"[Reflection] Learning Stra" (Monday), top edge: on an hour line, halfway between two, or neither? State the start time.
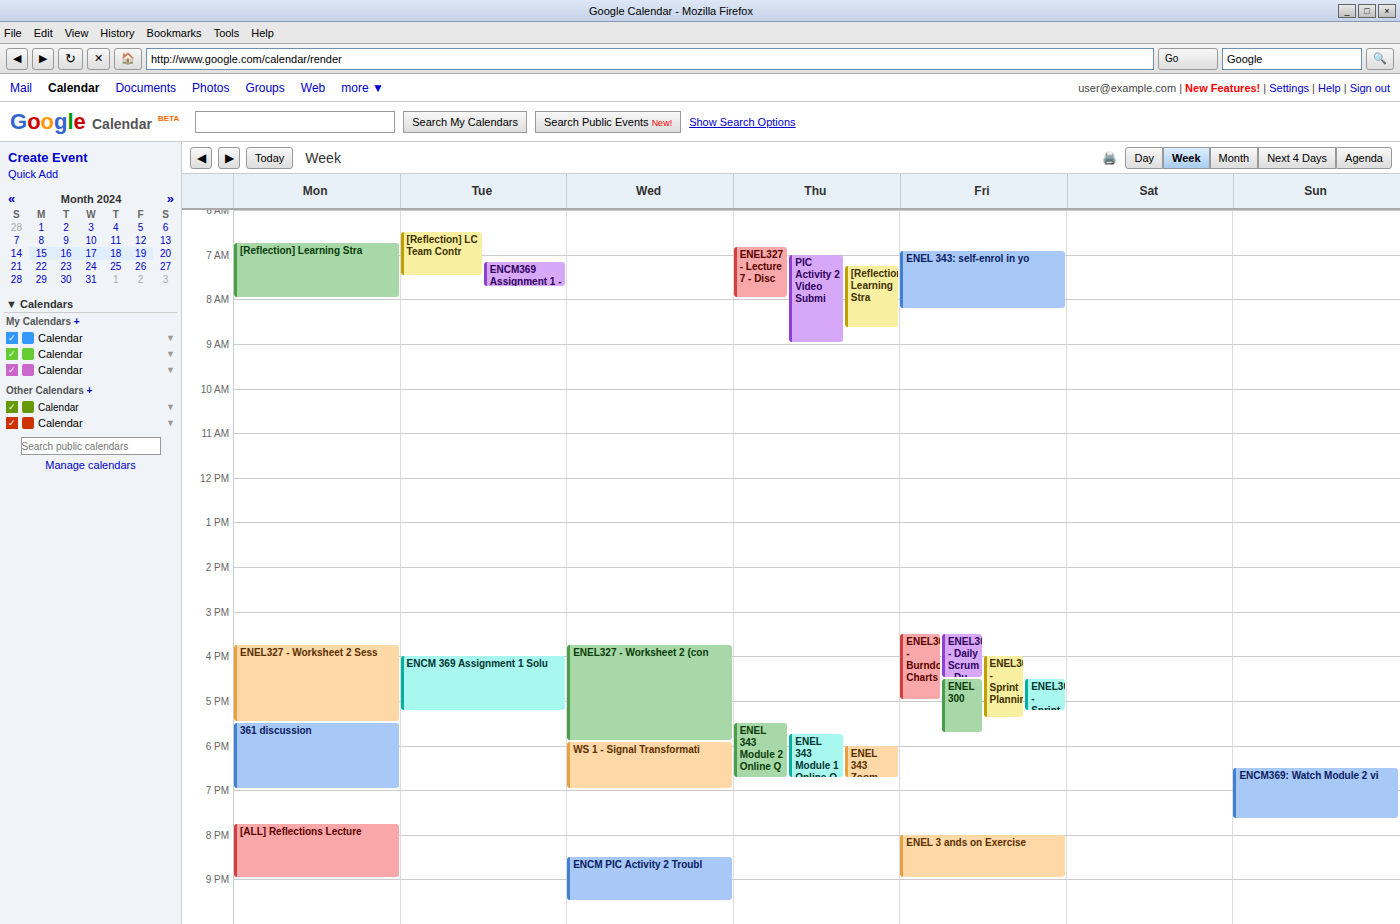
6:45 AM -- neither: three quarters of the way from the 6 AM line to the 7 AM line.